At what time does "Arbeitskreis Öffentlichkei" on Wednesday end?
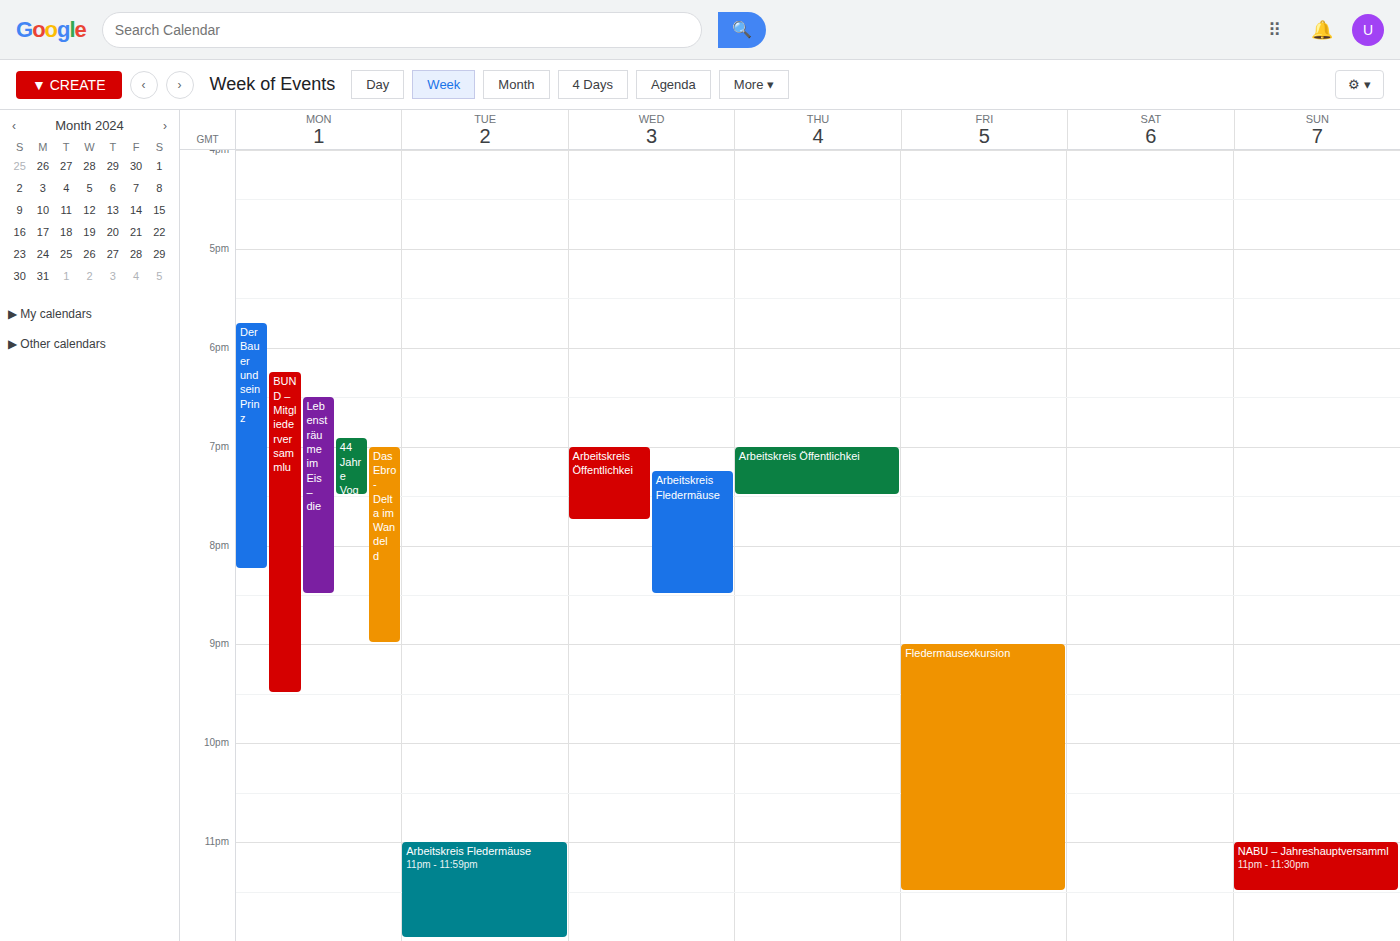
7:45 PM